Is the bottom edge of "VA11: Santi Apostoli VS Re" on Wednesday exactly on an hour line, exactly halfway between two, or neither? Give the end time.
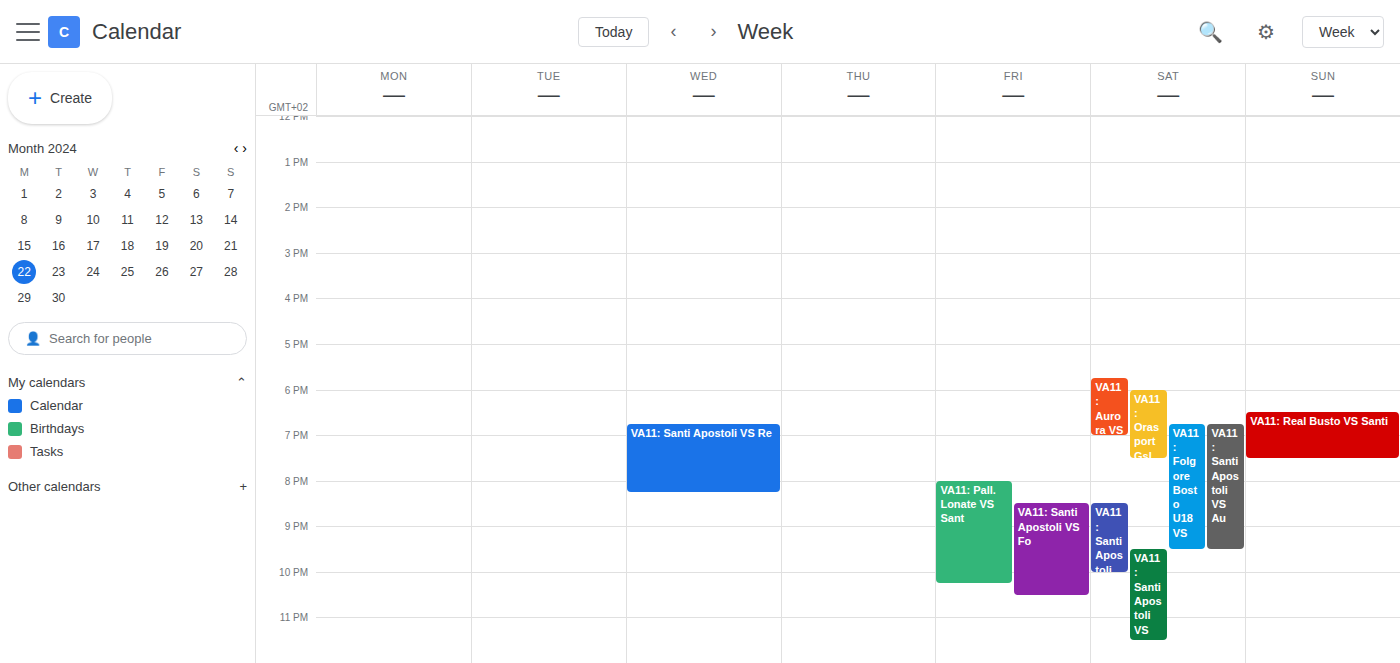
8:15 PM -- neither: a quarter of the way from the 8 PM line to the 9 PM line.